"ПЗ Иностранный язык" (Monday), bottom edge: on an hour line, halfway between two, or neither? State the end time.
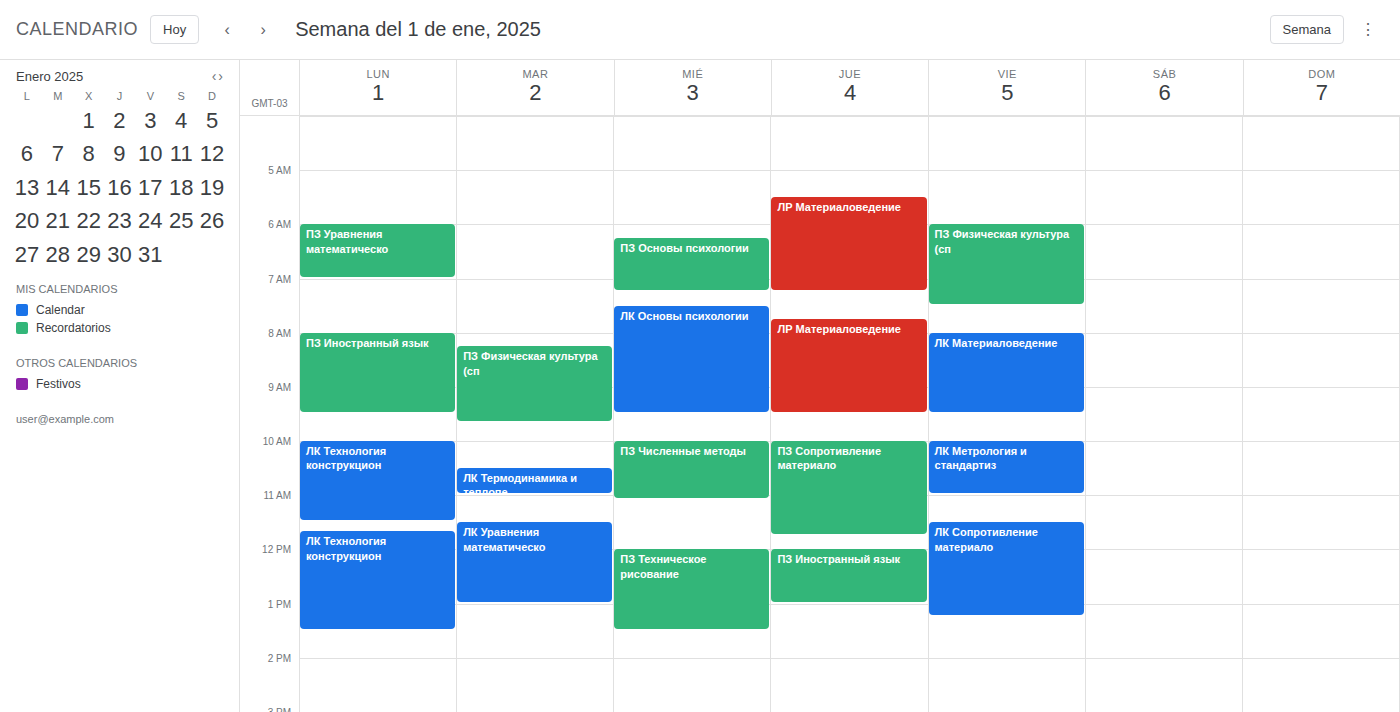
9:30 AM -- halfway between the 9 AM and 10 AM lines.